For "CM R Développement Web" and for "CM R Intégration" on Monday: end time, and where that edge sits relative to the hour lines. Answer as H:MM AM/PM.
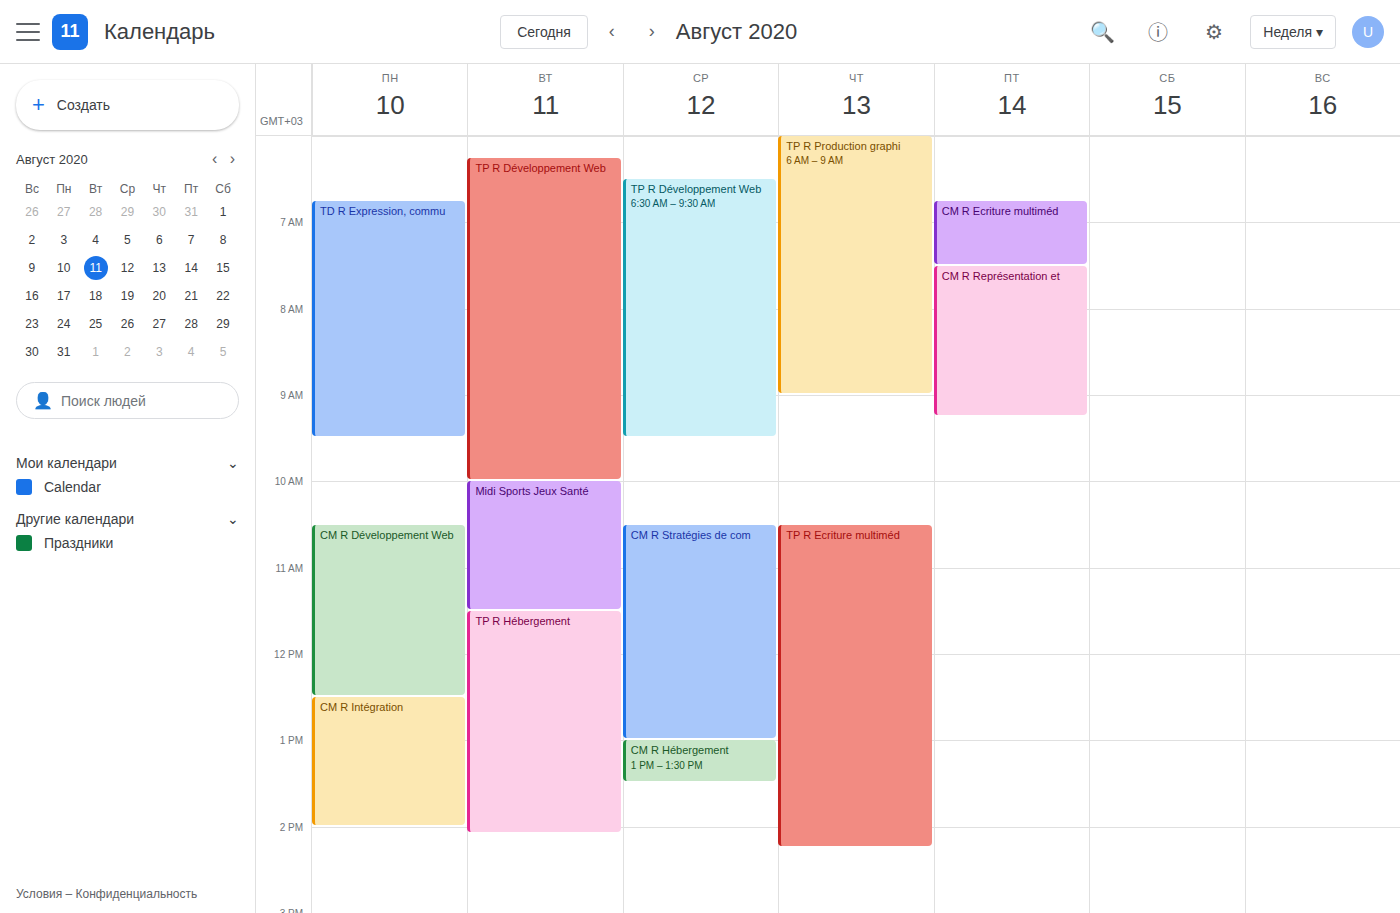
"CM R Développement Web": 12:30 PM, halfway between the 12 PM and 1 PM lines. "CM R Intégration": 2:00 PM, exactly on the 2 PM line.